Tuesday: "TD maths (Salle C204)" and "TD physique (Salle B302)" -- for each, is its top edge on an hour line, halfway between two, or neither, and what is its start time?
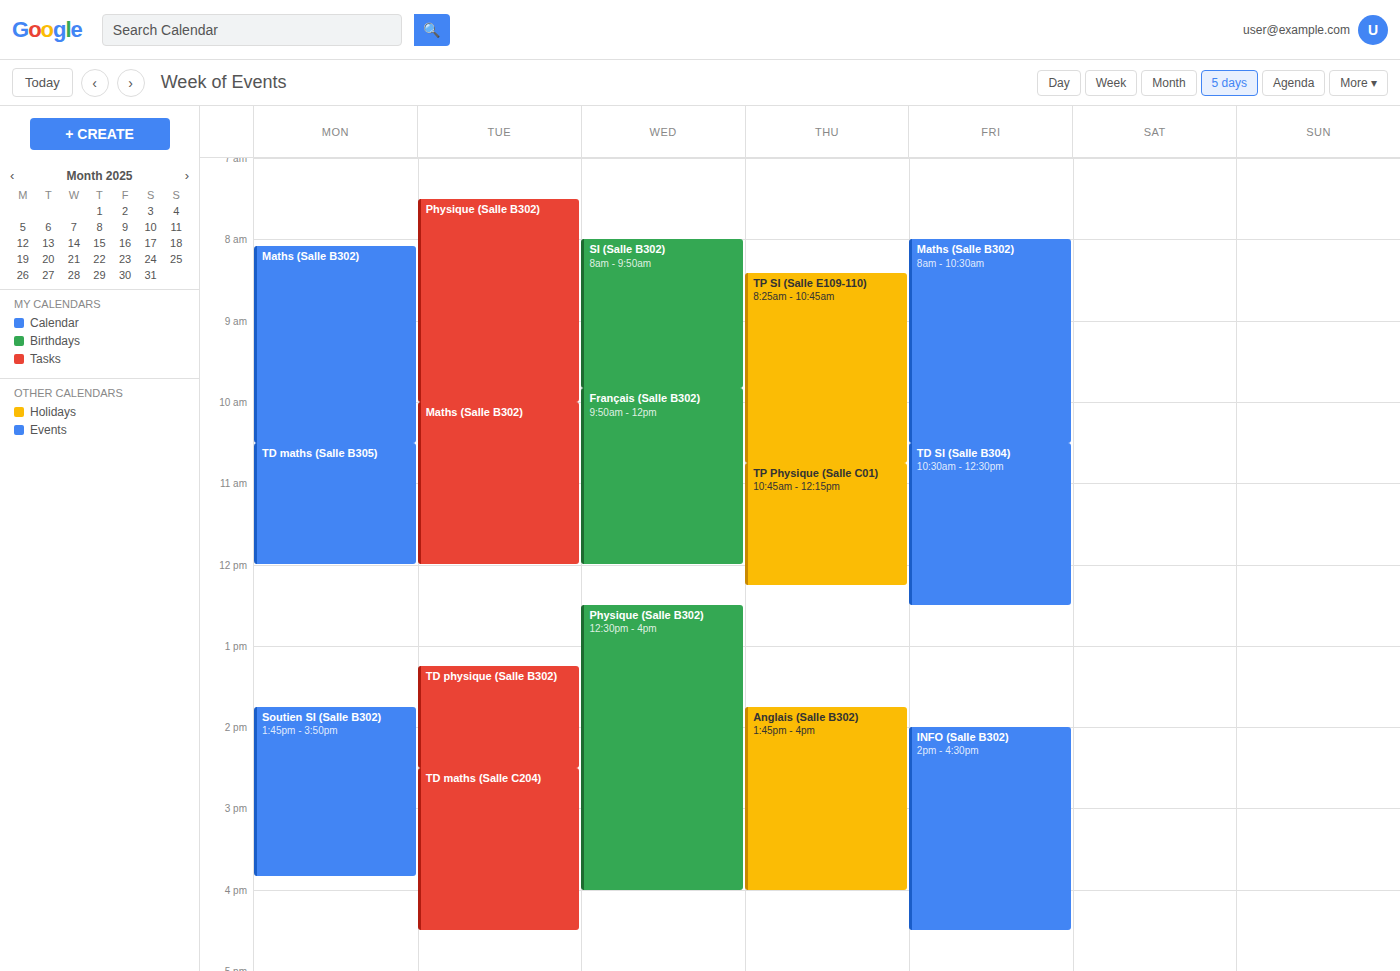
"TD maths (Salle C204)": 14:30, halfway between the 14:00 and 15:00 lines. "TD physique (Salle B302)": 13:15, neither: a quarter of the way from the 13:00 line to the 14:00 line.